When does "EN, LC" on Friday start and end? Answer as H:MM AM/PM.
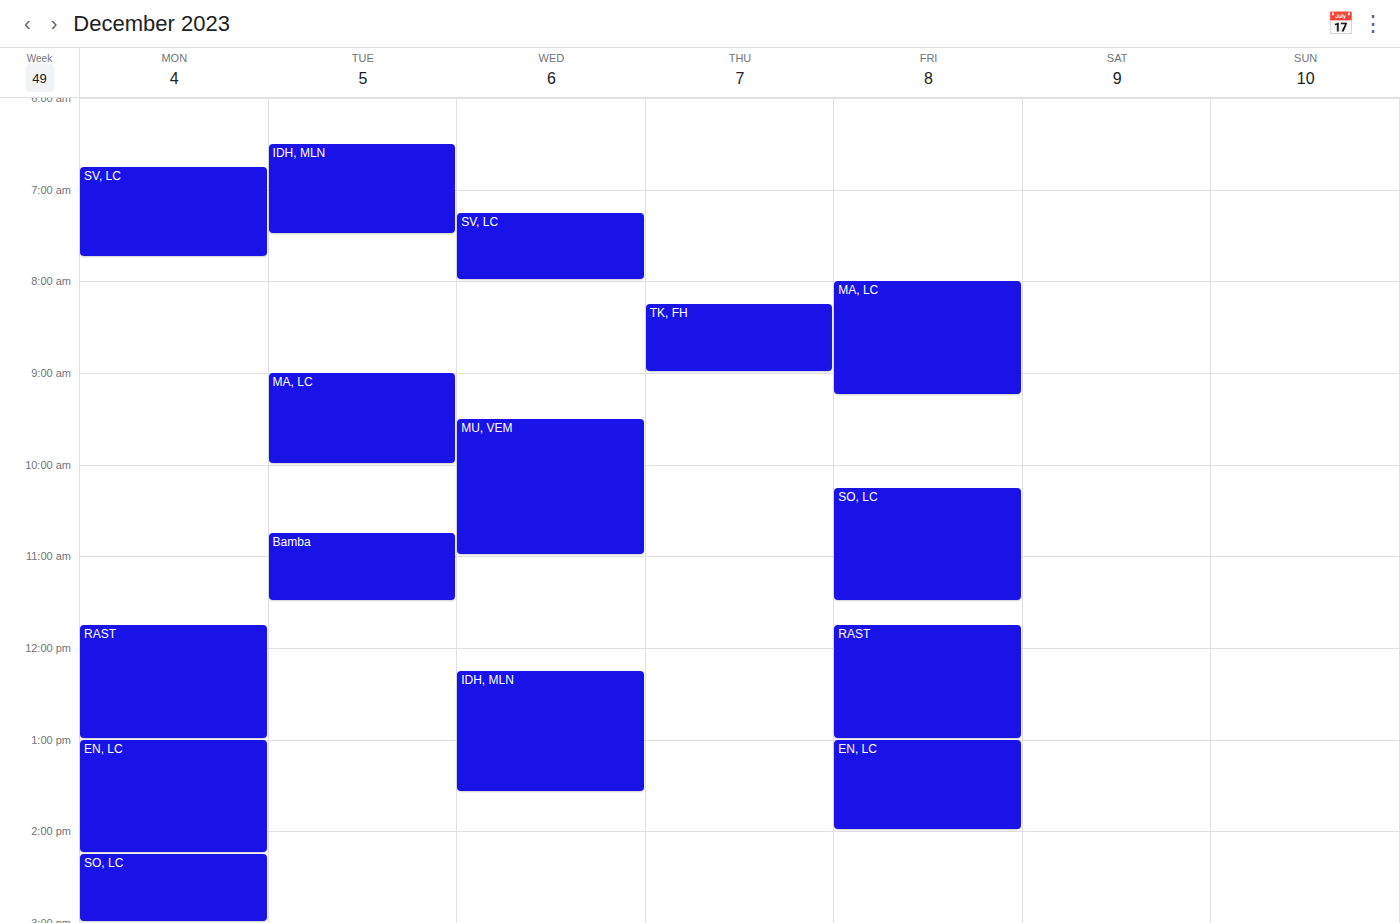
1:00 PM to 2:00 PM